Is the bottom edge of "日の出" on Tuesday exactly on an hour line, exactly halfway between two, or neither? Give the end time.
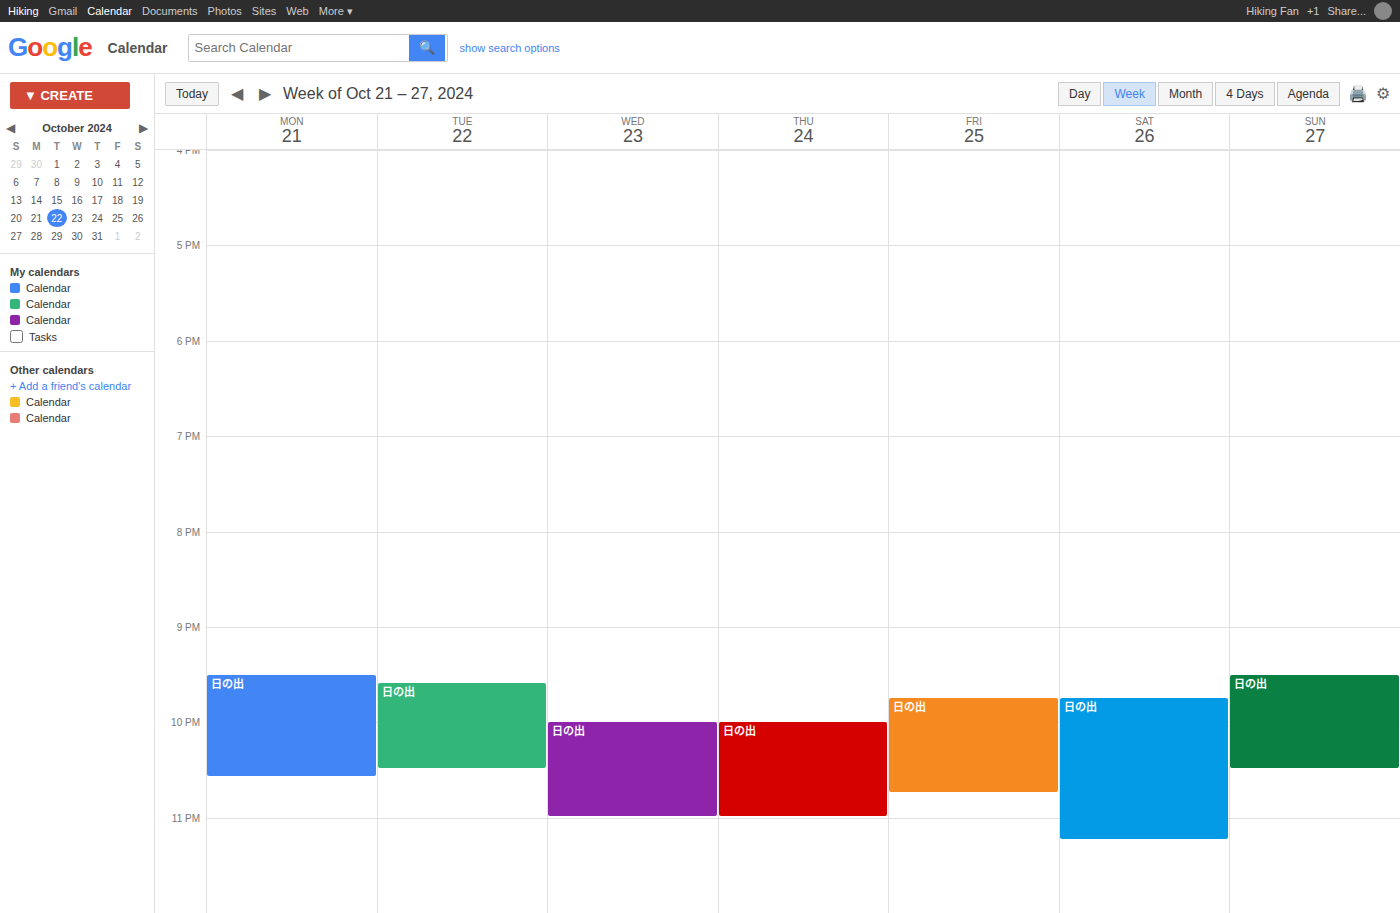
10:30 PM -- halfway between the 10 PM and 11 PM lines.